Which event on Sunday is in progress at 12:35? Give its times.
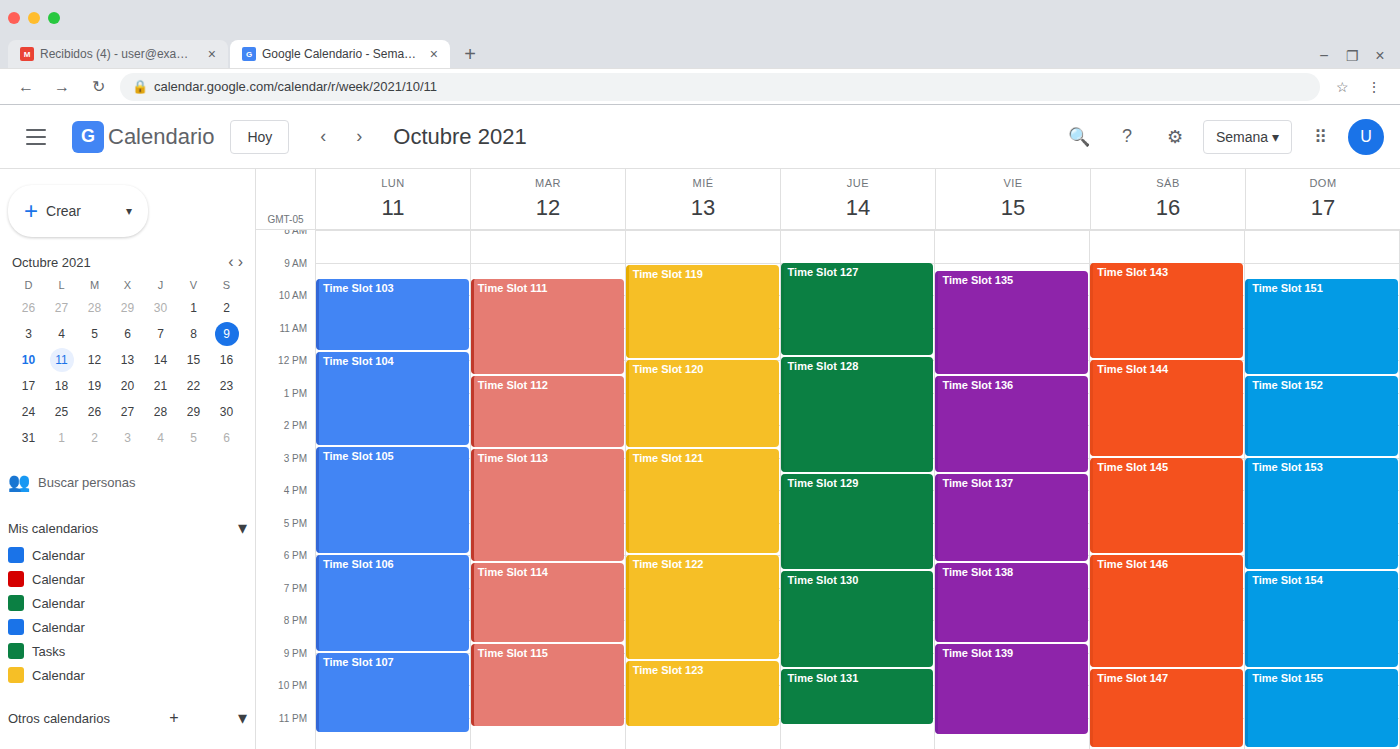
"Time Slot 152", 12:30 to 15:00